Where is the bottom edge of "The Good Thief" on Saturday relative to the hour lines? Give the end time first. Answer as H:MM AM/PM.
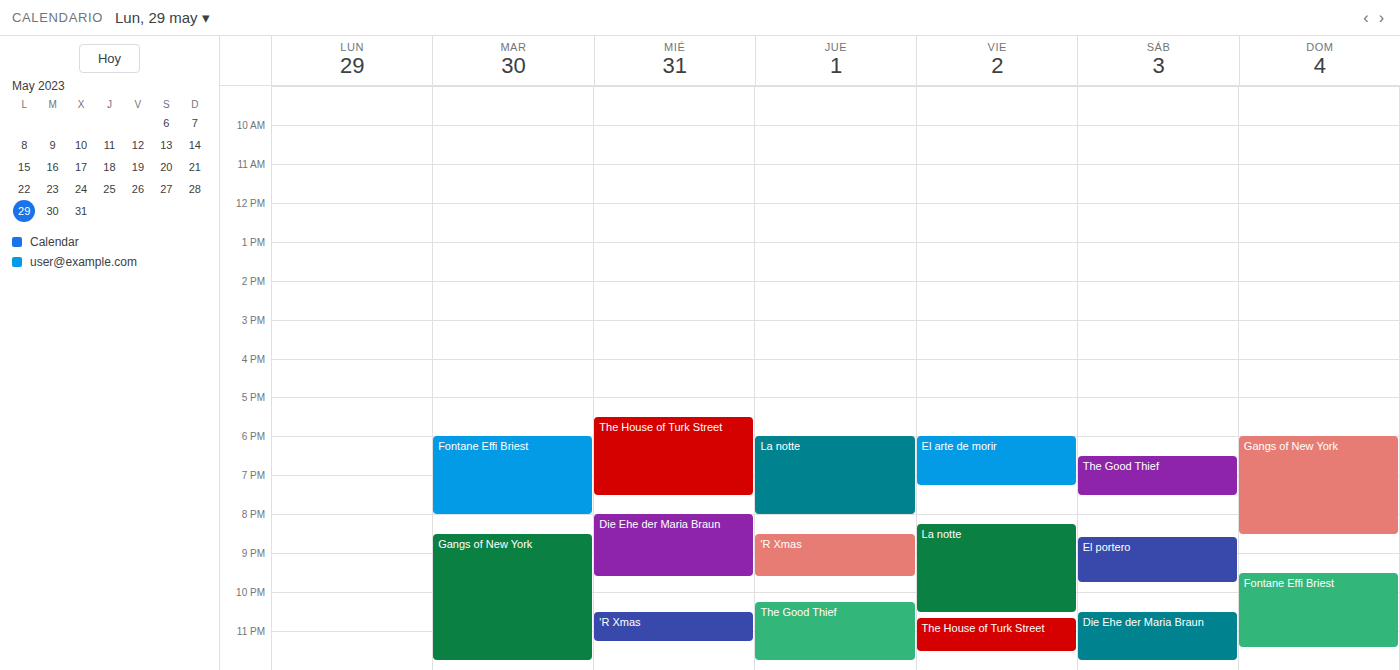
7:30 PM -- halfway between the 7 PM and 8 PM lines.